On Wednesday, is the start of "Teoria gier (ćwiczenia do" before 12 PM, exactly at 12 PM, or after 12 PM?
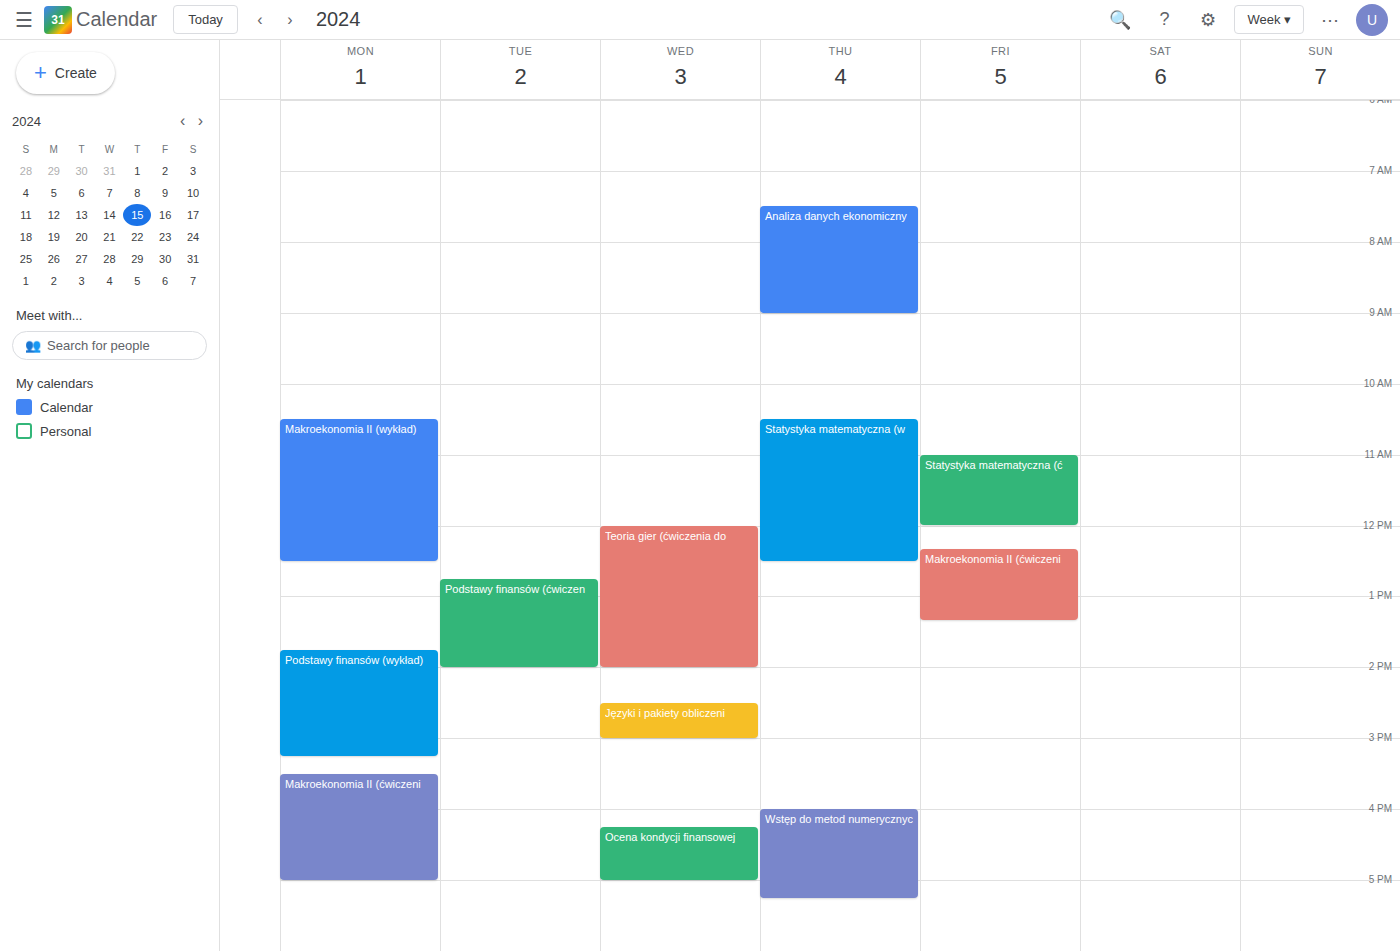
12:00 PM -- exactly at 12 PM, on the 12 PM line.